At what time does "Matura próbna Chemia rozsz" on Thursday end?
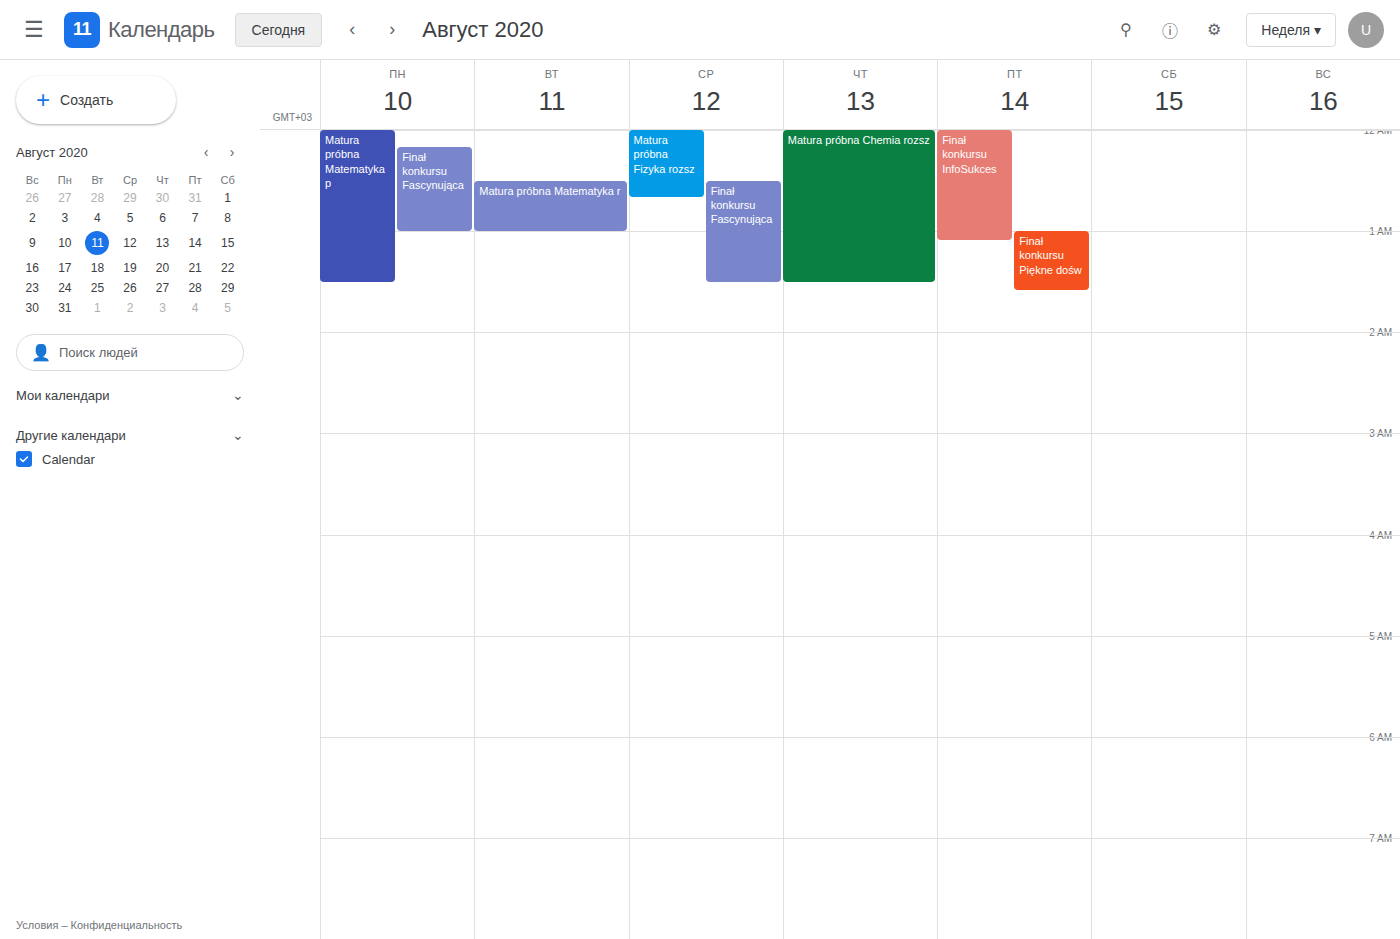
1:30 AM